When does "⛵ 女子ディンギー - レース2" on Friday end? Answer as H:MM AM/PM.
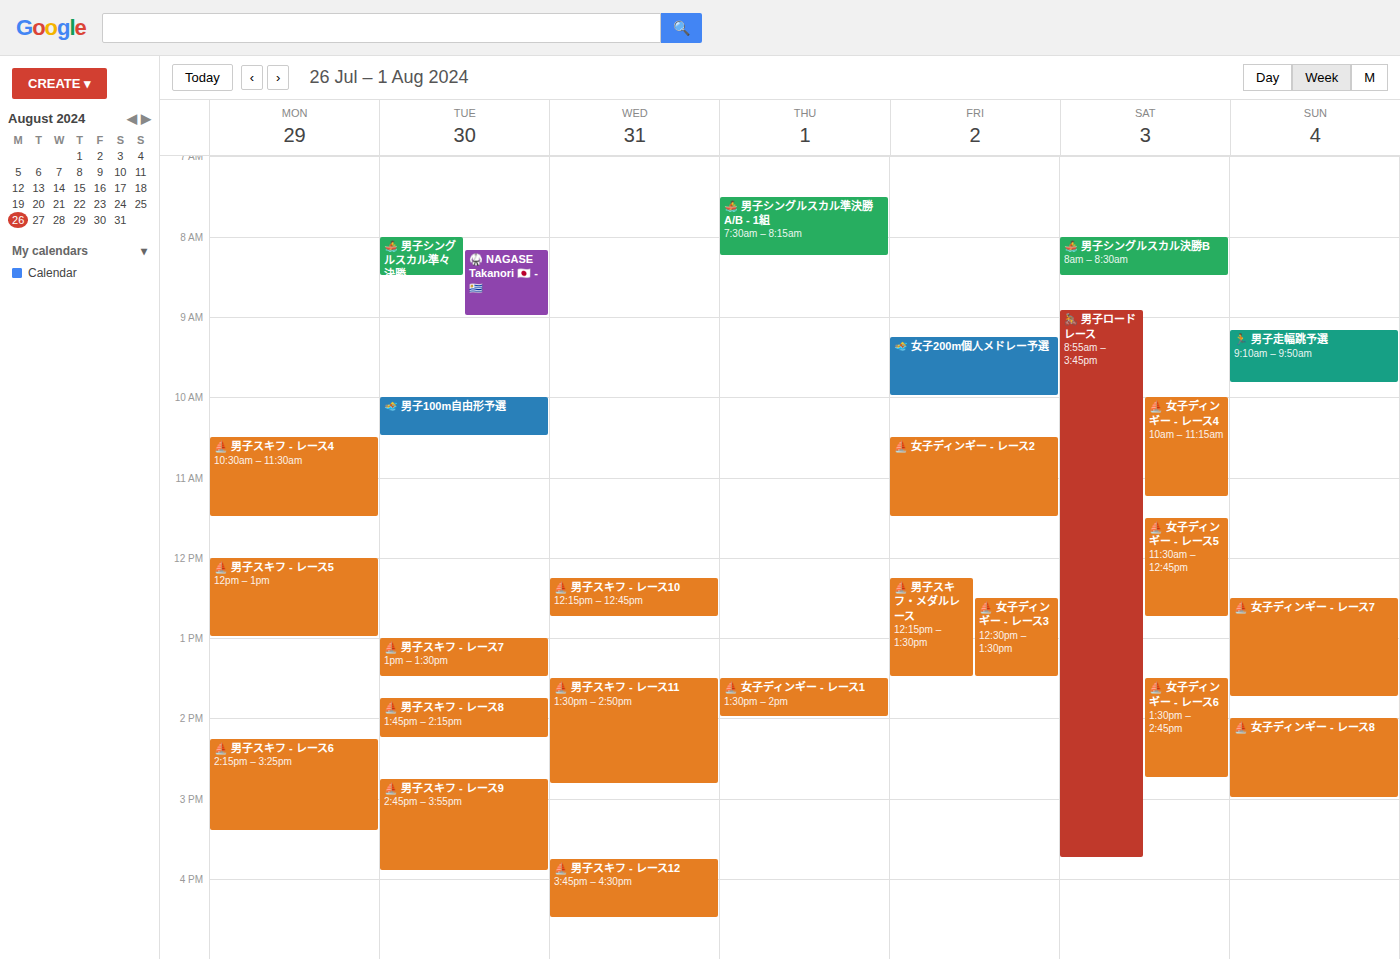
11:30 AM